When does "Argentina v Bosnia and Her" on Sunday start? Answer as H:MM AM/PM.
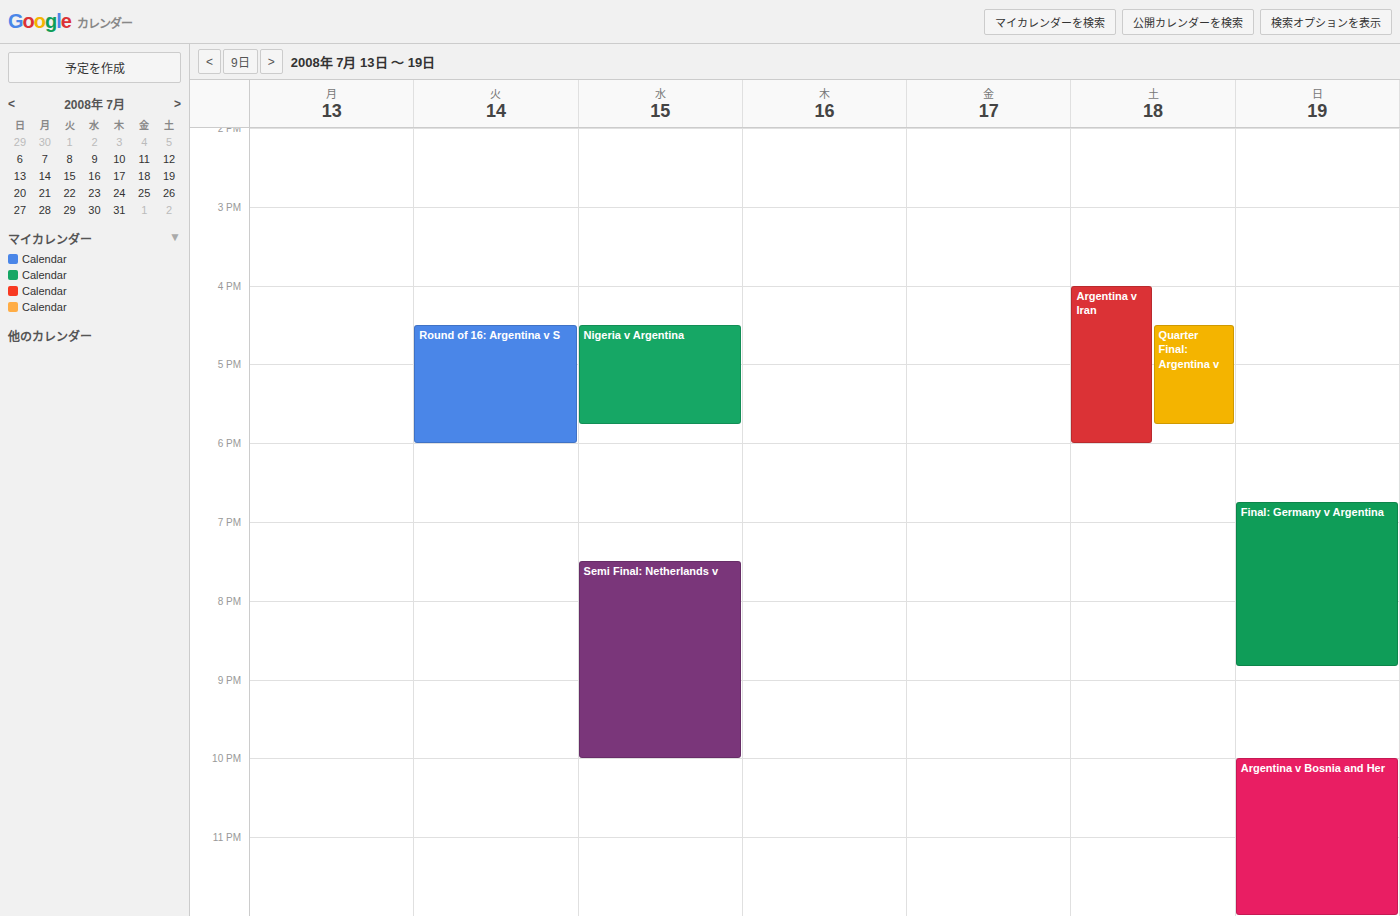
10:00 PM